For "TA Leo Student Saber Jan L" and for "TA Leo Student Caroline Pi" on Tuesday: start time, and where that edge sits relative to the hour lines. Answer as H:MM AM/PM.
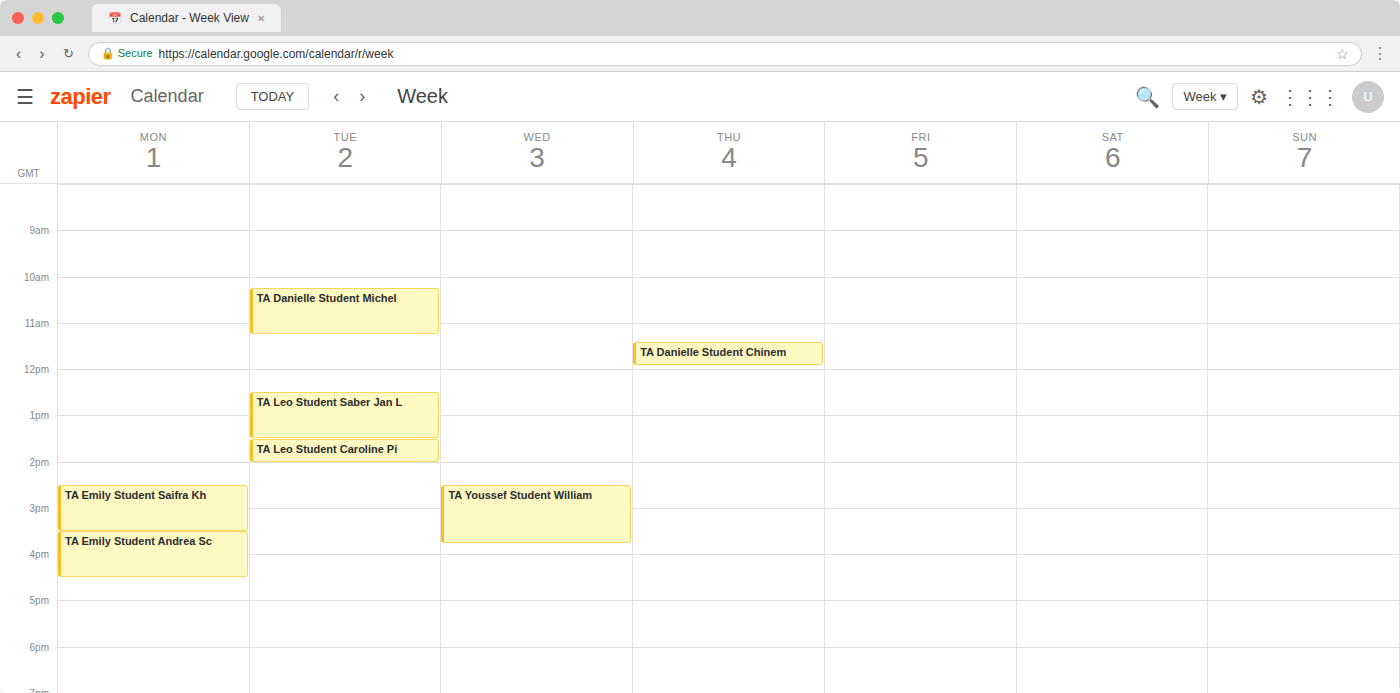
"TA Leo Student Saber Jan L": 12:30 PM, halfway between the 12 PM and 1 PM lines. "TA Leo Student Caroline Pi": 1:30 PM, halfway between the 1 PM and 2 PM lines.